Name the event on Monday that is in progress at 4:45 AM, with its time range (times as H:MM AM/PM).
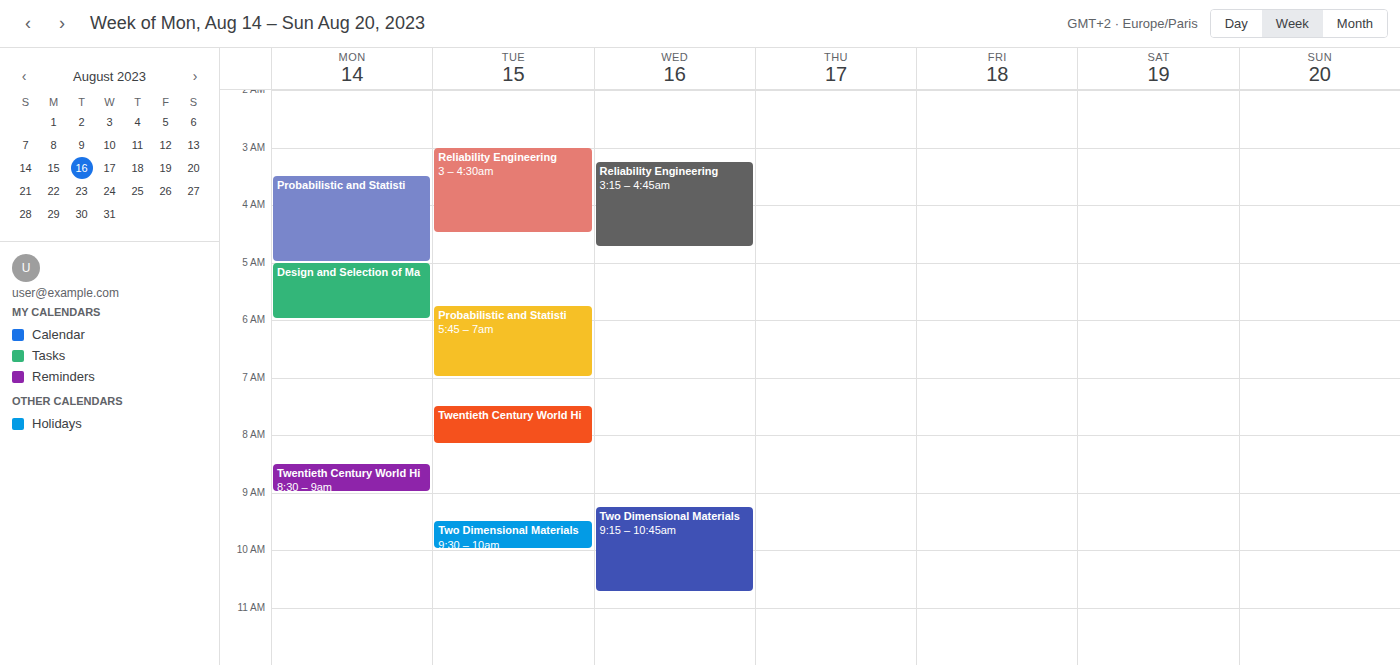
"Probabilistic and Statisti", 3:30 AM to 5:00 AM